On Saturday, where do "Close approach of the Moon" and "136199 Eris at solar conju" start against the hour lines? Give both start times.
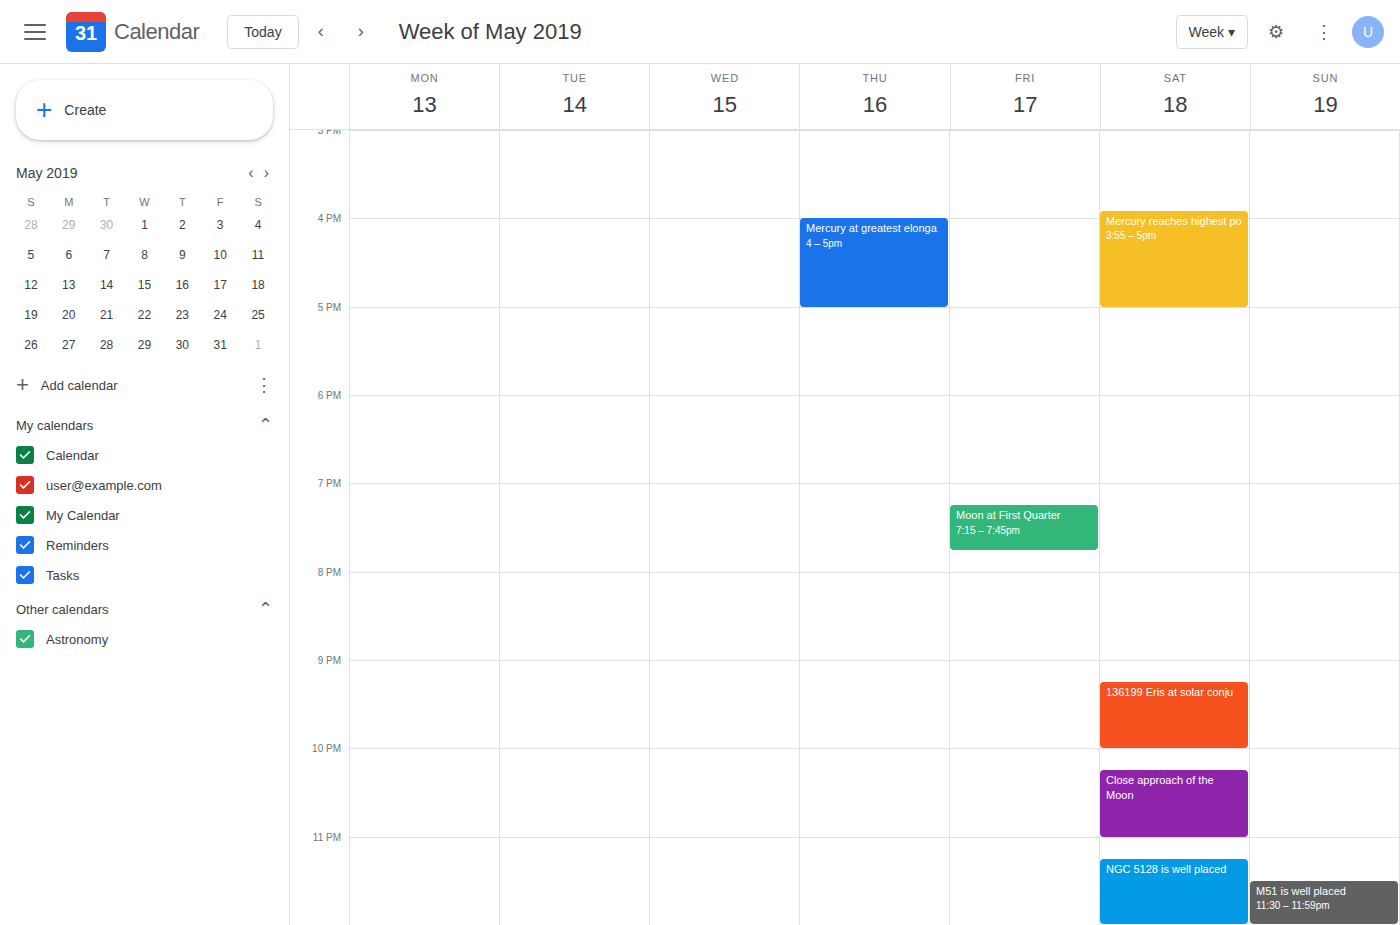
"Close approach of the Moon": 10:15 PM, neither: a quarter of the way from the 10 PM line to the 11 PM line. "136199 Eris at solar conju": 9:15 PM, neither: a quarter of the way from the 9 PM line to the 10 PM line.